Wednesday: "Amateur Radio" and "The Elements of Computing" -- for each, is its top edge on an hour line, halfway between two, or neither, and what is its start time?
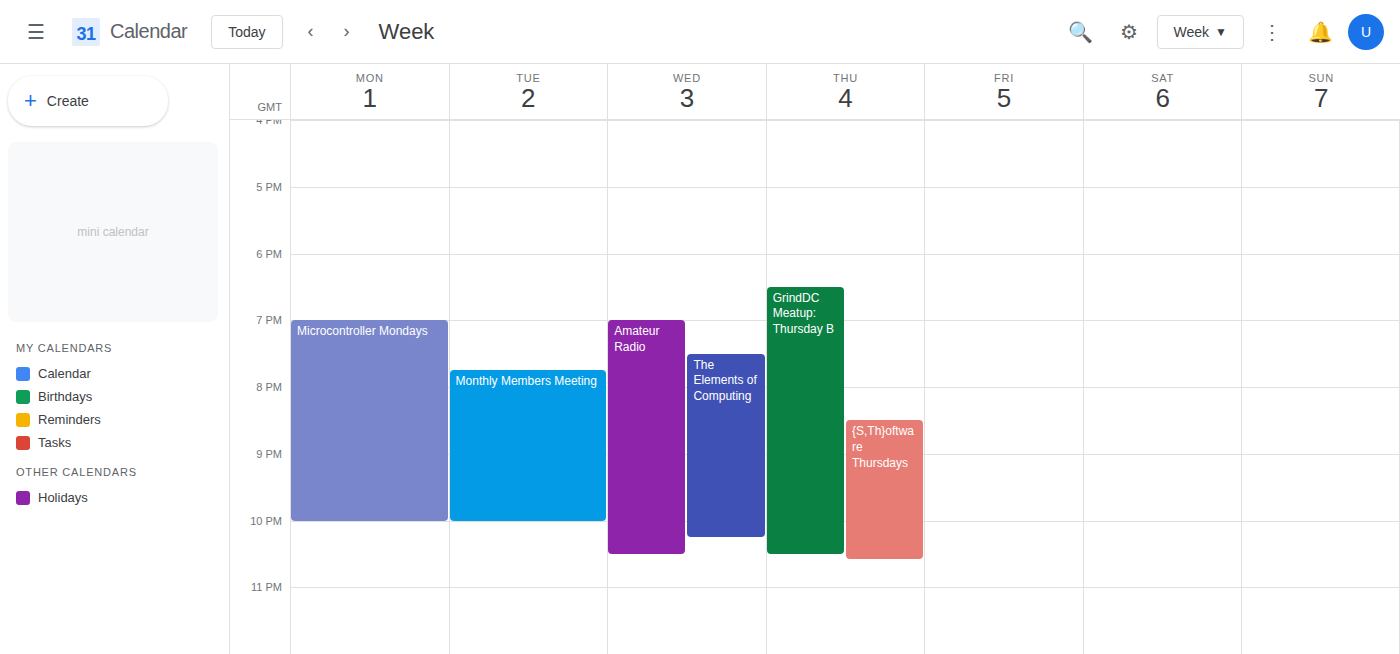
"Amateur Radio": 7:00 PM, exactly on the 7 PM line. "The Elements of Computing": 7:30 PM, halfway between the 7 PM and 8 PM lines.